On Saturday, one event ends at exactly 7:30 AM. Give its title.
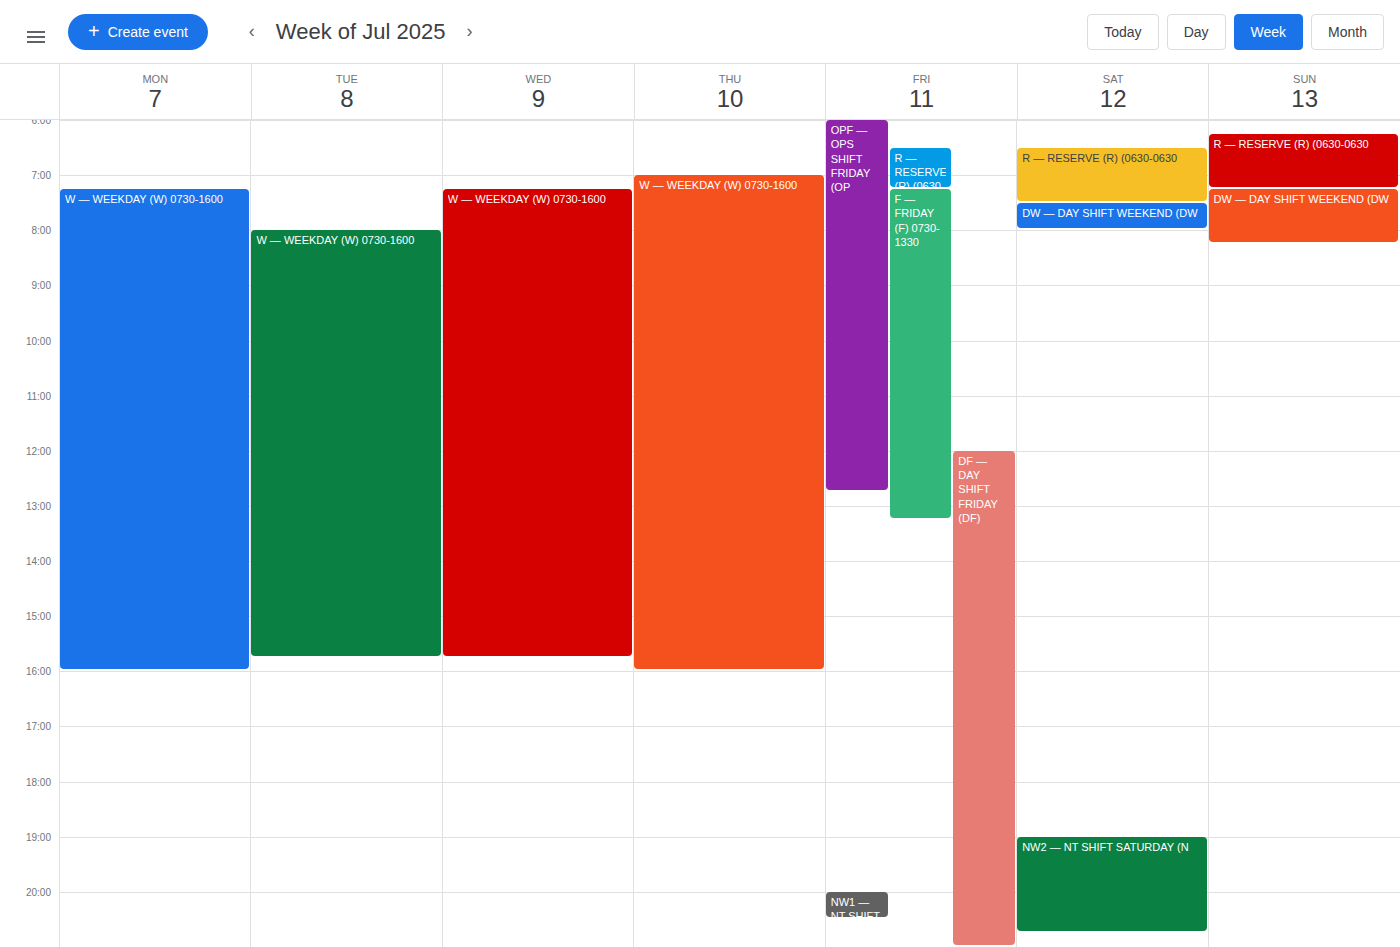
"R — RESERVE (R) (0630-0630"